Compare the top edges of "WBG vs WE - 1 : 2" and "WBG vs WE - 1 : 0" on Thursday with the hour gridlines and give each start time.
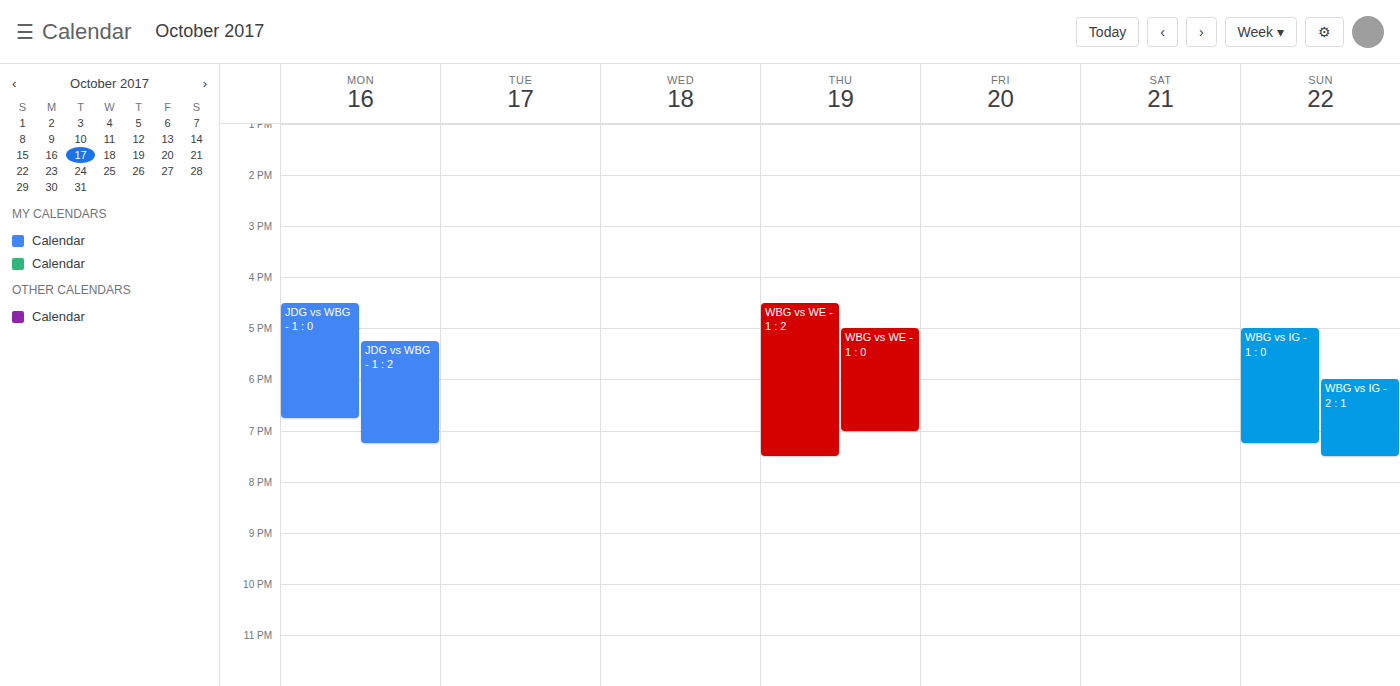
"WBG vs WE - 1 : 2": 4:30 PM, halfway between the 4 PM and 5 PM lines. "WBG vs WE - 1 : 0": 5:00 PM, exactly on the 5 PM line.